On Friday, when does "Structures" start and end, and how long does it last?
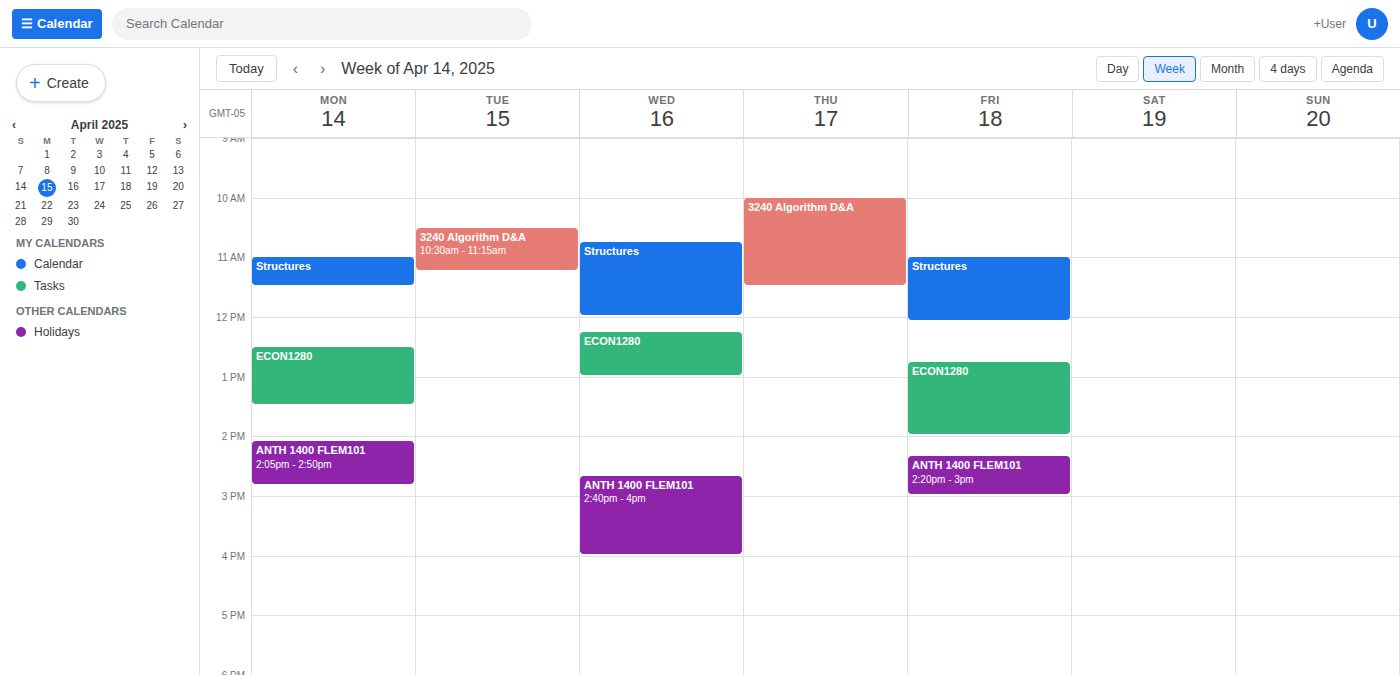
11:00 AM to 12:05 PM, 1 hour 5 minutes